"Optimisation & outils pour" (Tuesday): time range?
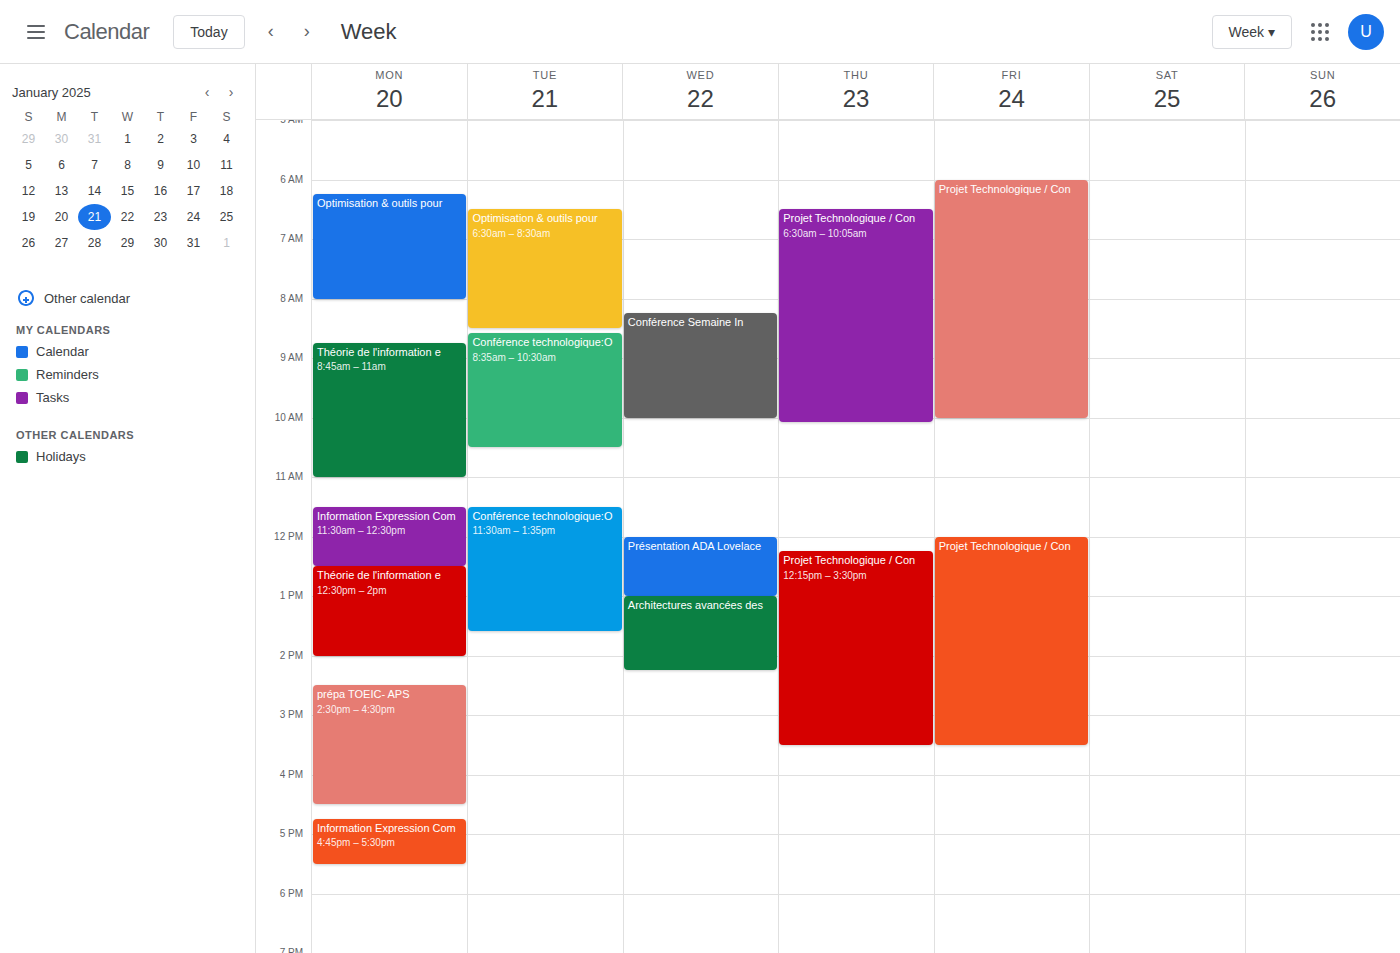
6:30 AM to 8:30 AM